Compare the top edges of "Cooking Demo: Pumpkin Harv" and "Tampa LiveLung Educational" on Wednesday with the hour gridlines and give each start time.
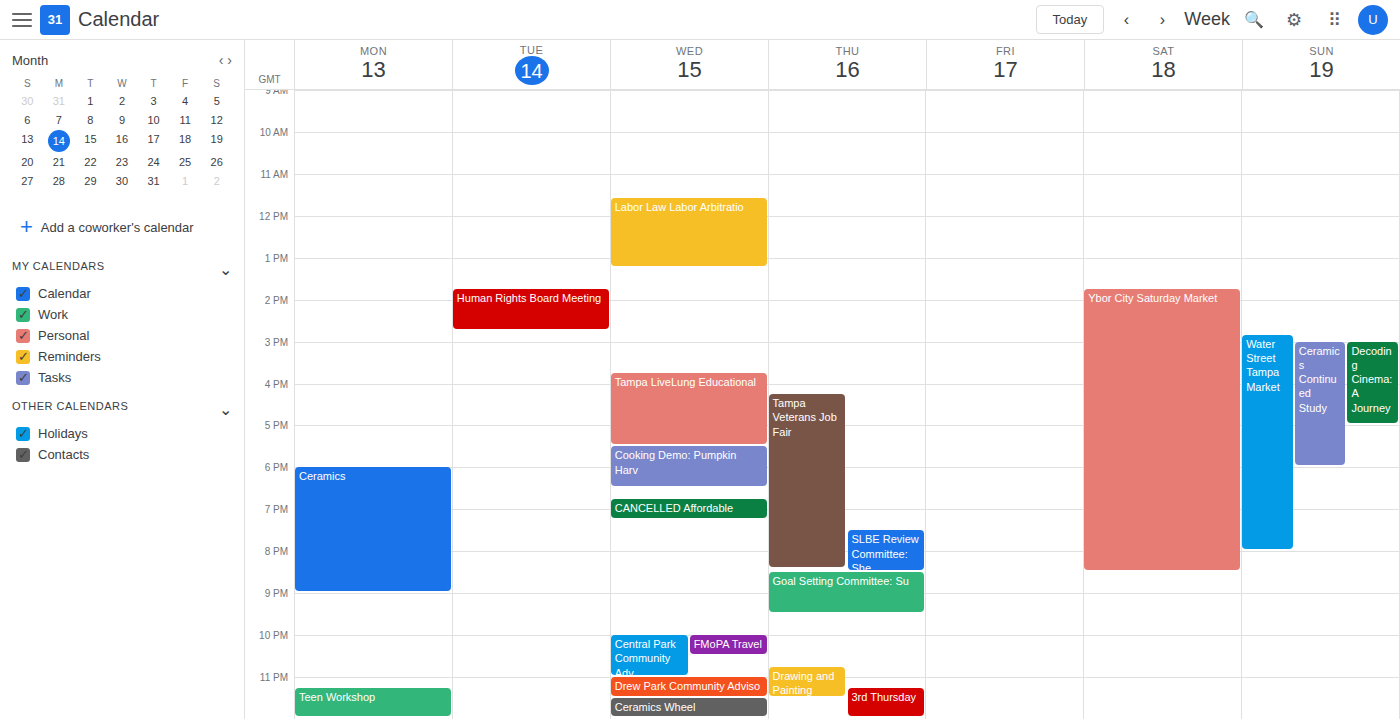
"Cooking Demo: Pumpkin Harv": 5:30 PM, halfway between the 5 PM and 6 PM lines. "Tampa LiveLung Educational": 3:45 PM, neither: three quarters of the way from the 3 PM line to the 4 PM line.